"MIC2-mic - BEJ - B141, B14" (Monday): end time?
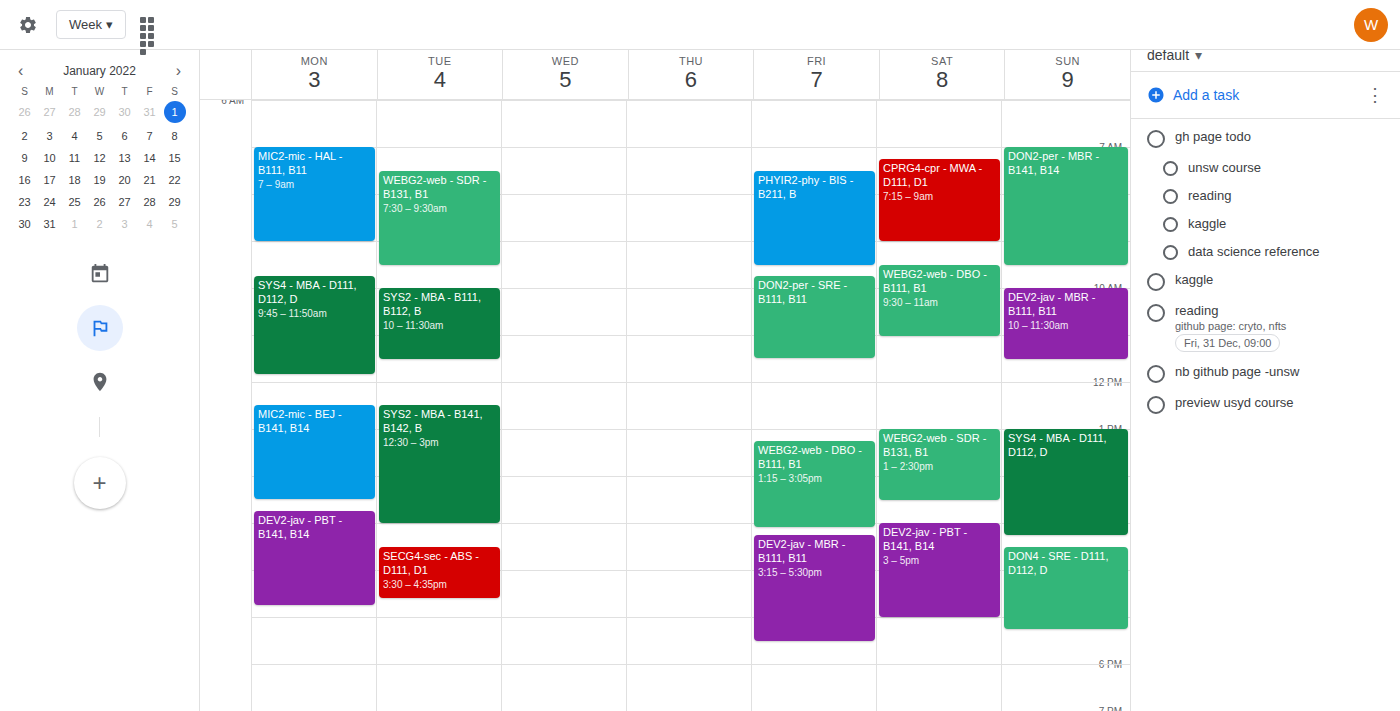
2:30 PM